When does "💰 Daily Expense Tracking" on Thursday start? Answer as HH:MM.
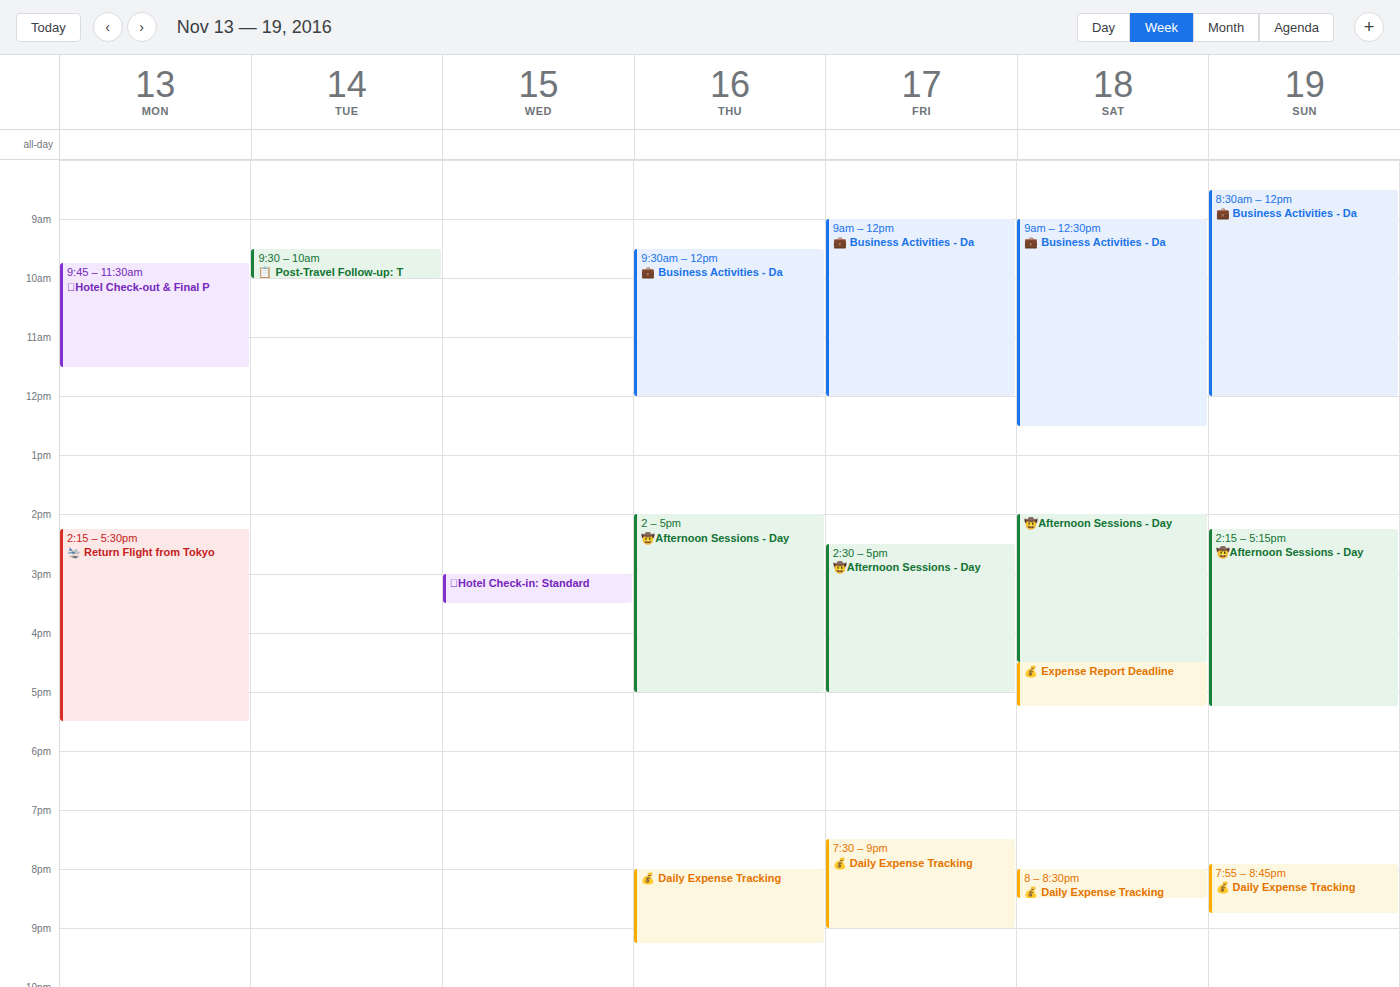
20:00